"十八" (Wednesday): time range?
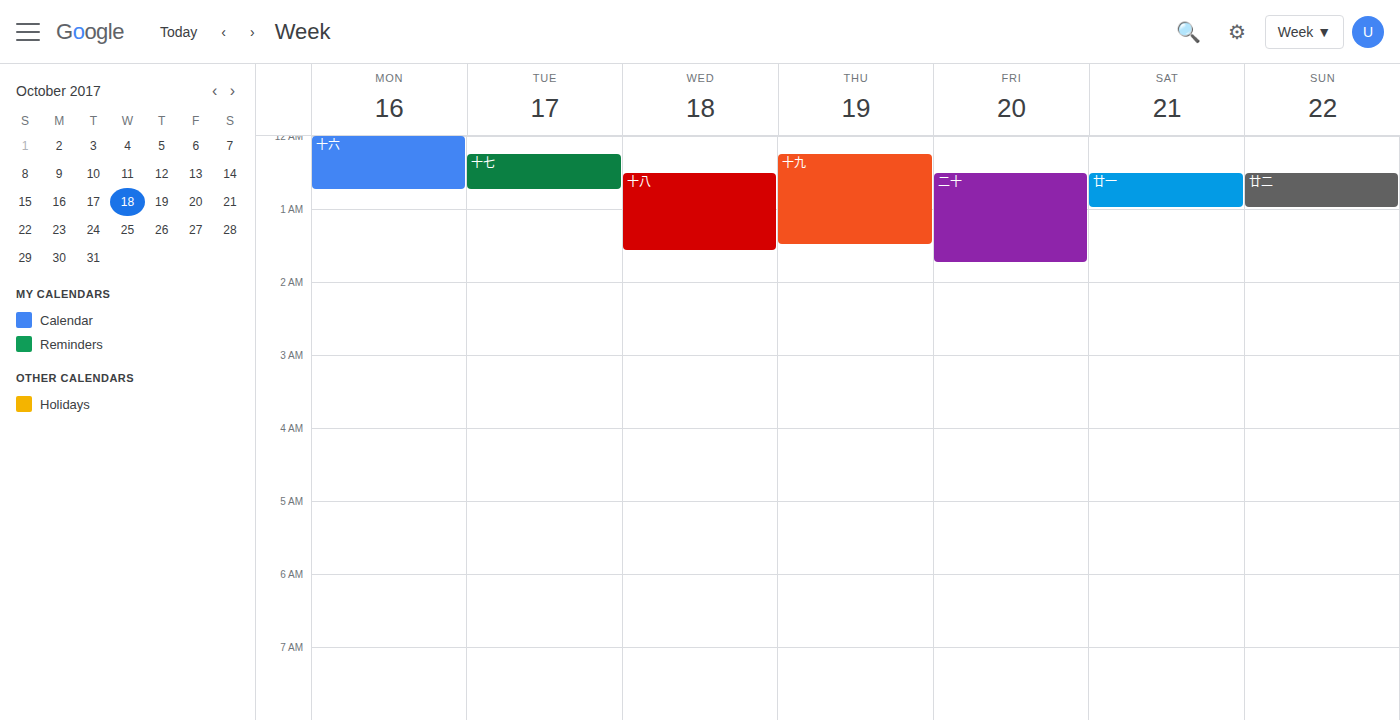
00:30 to 01:35